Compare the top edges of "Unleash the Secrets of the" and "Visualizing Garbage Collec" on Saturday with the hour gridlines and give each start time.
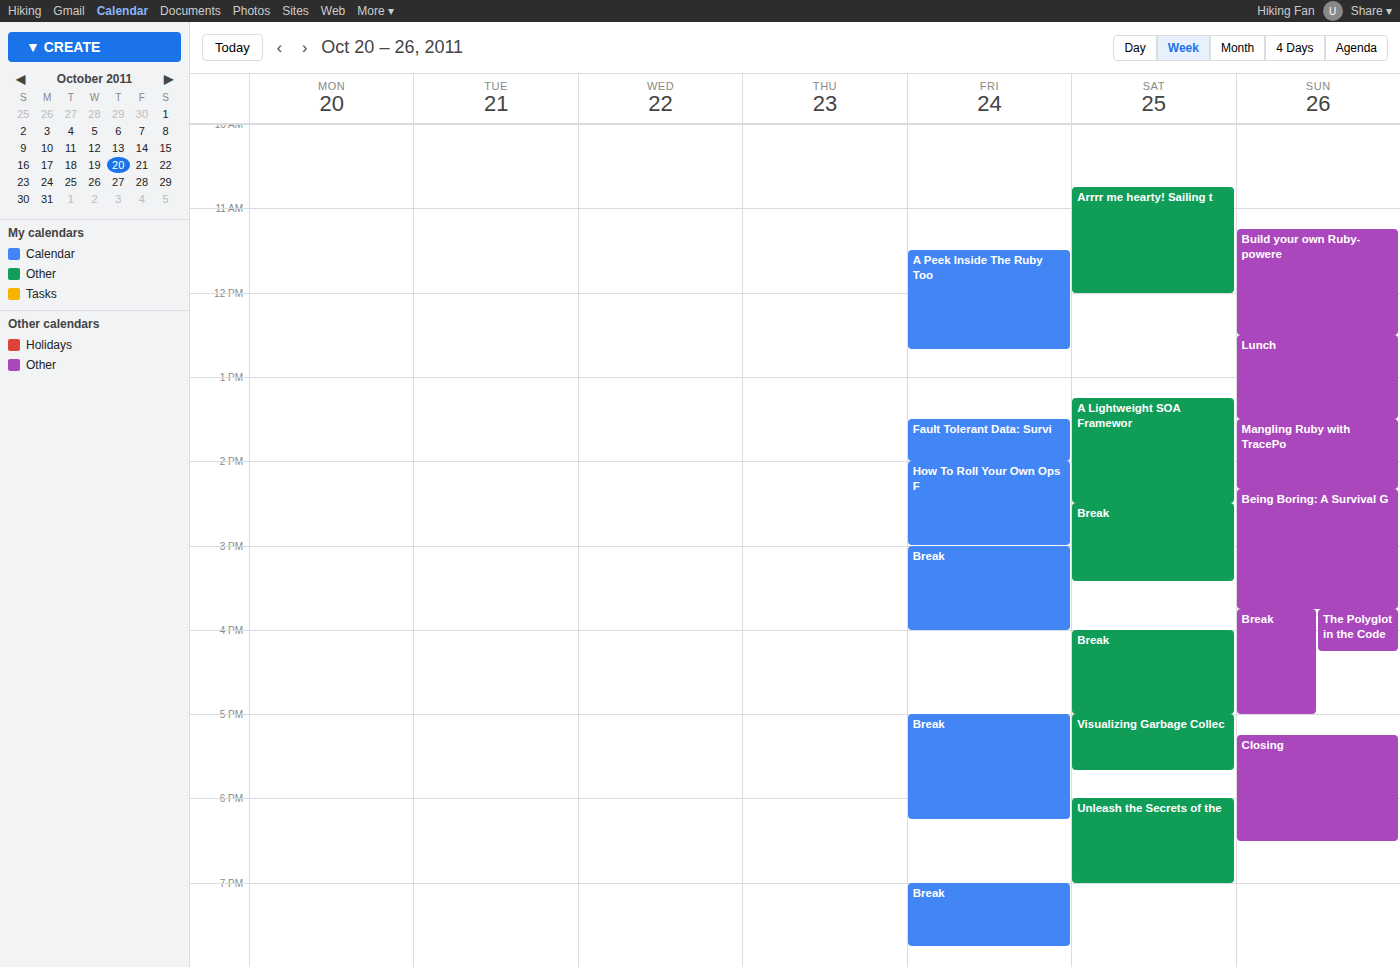
"Unleash the Secrets of the": 18:00, exactly on the 18:00 line. "Visualizing Garbage Collec": 17:00, exactly on the 17:00 line.